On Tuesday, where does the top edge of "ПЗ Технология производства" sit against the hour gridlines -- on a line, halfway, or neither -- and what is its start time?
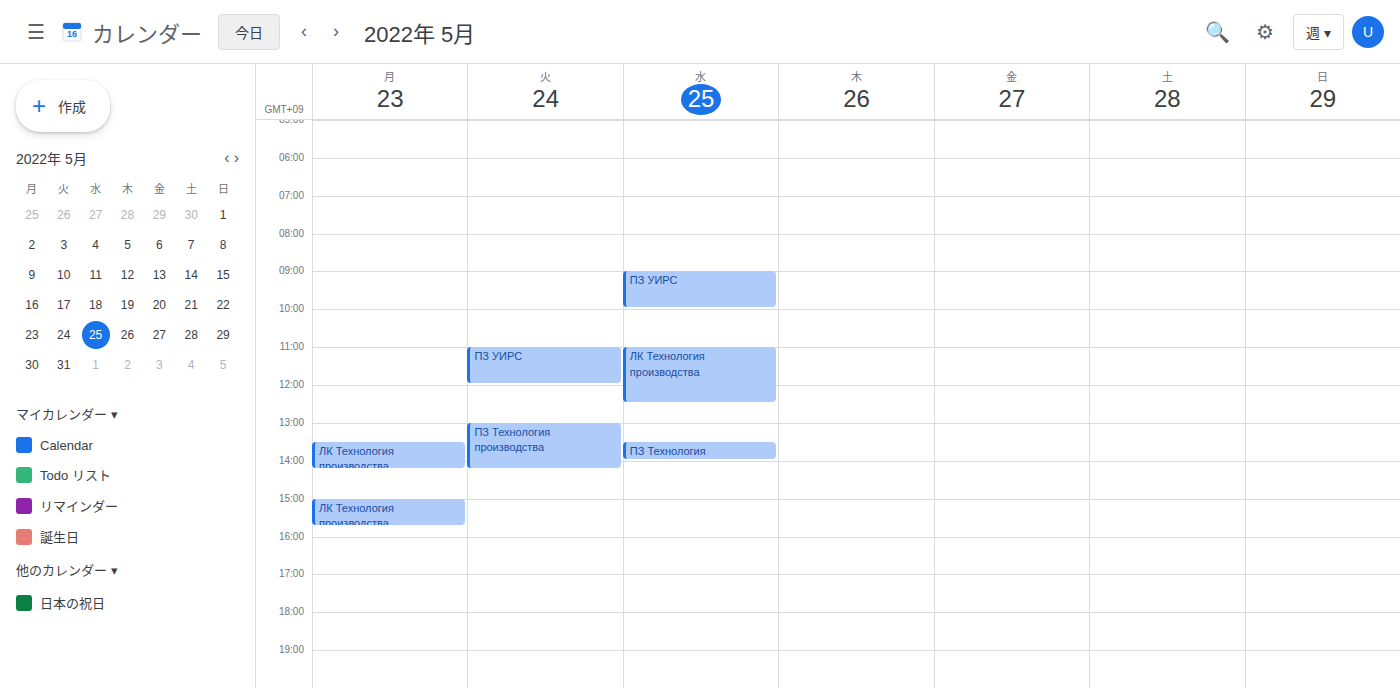
1:00 PM -- exactly on the 1 PM line.